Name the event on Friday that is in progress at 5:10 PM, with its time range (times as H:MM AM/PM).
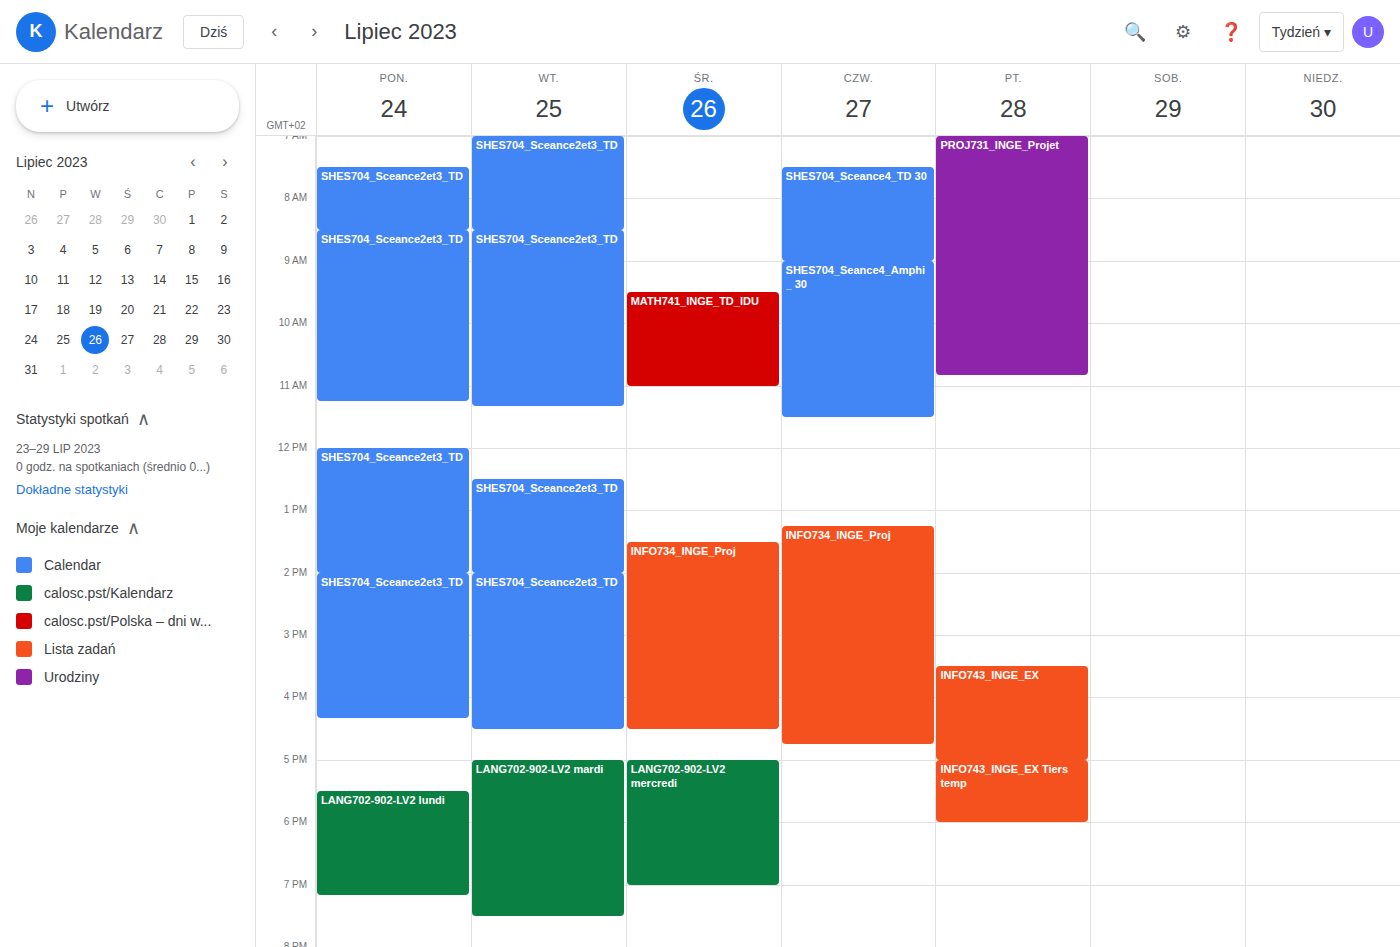
"INFO743_INGE_EX Tiers temp", 5:00 PM to 6:00 PM